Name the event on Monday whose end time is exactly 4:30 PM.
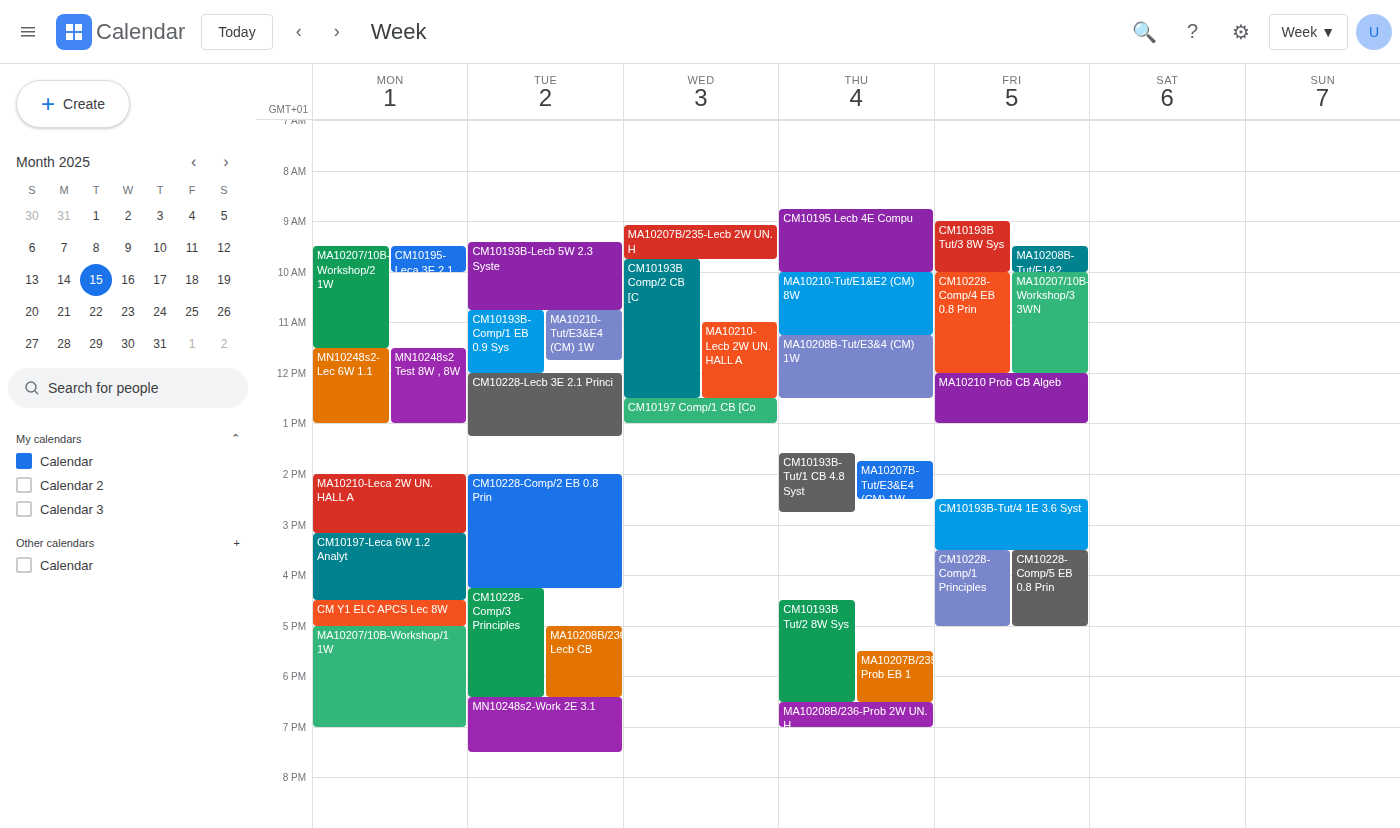
"CM10197-Leca 6W 1.2 Analyt"